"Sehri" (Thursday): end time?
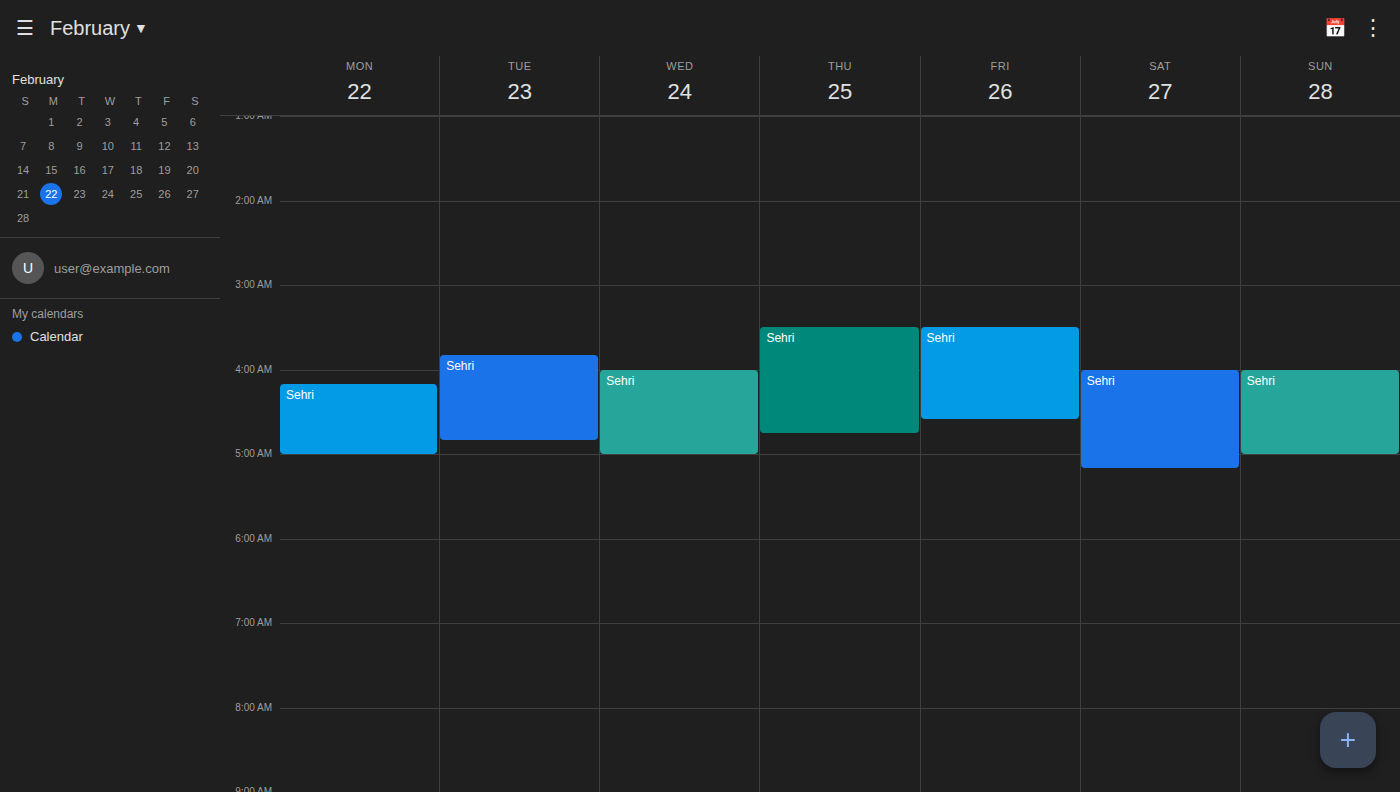
4:45 AM